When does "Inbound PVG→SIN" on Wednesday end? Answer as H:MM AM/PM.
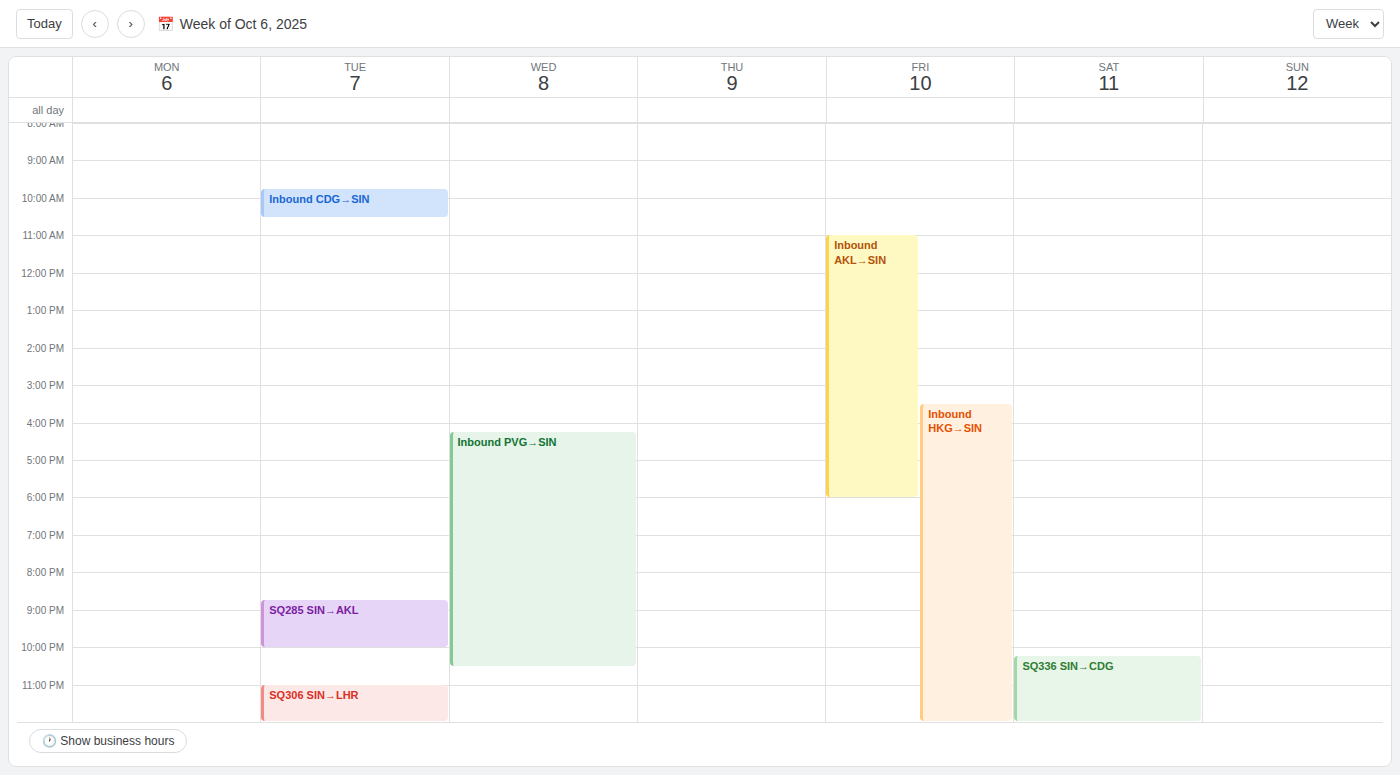
10:30 PM